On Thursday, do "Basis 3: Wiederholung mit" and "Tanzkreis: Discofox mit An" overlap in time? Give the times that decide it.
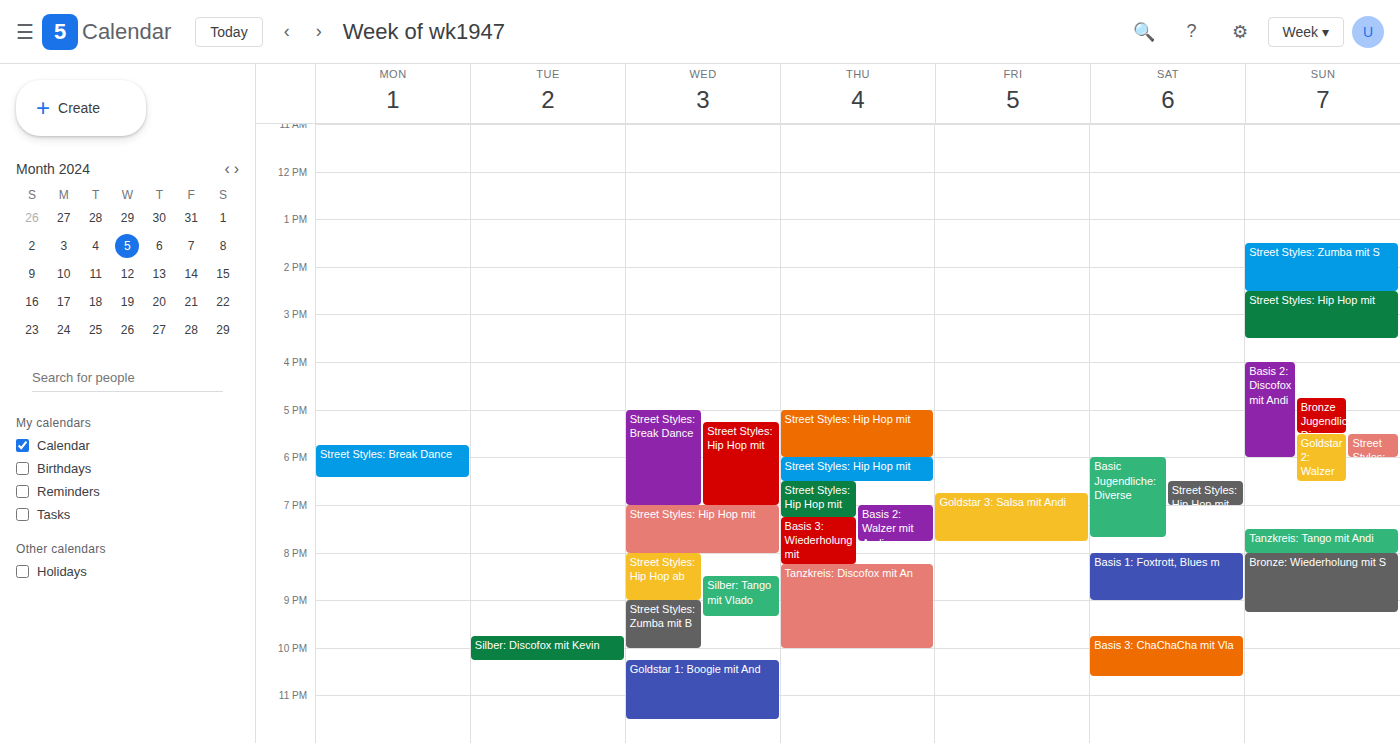
"Basis 3: Wiederholung mit" ends at 8:15 PM, exactly when "Tanzkreis: Discofox mit An" starts -- they touch but do not overlap.